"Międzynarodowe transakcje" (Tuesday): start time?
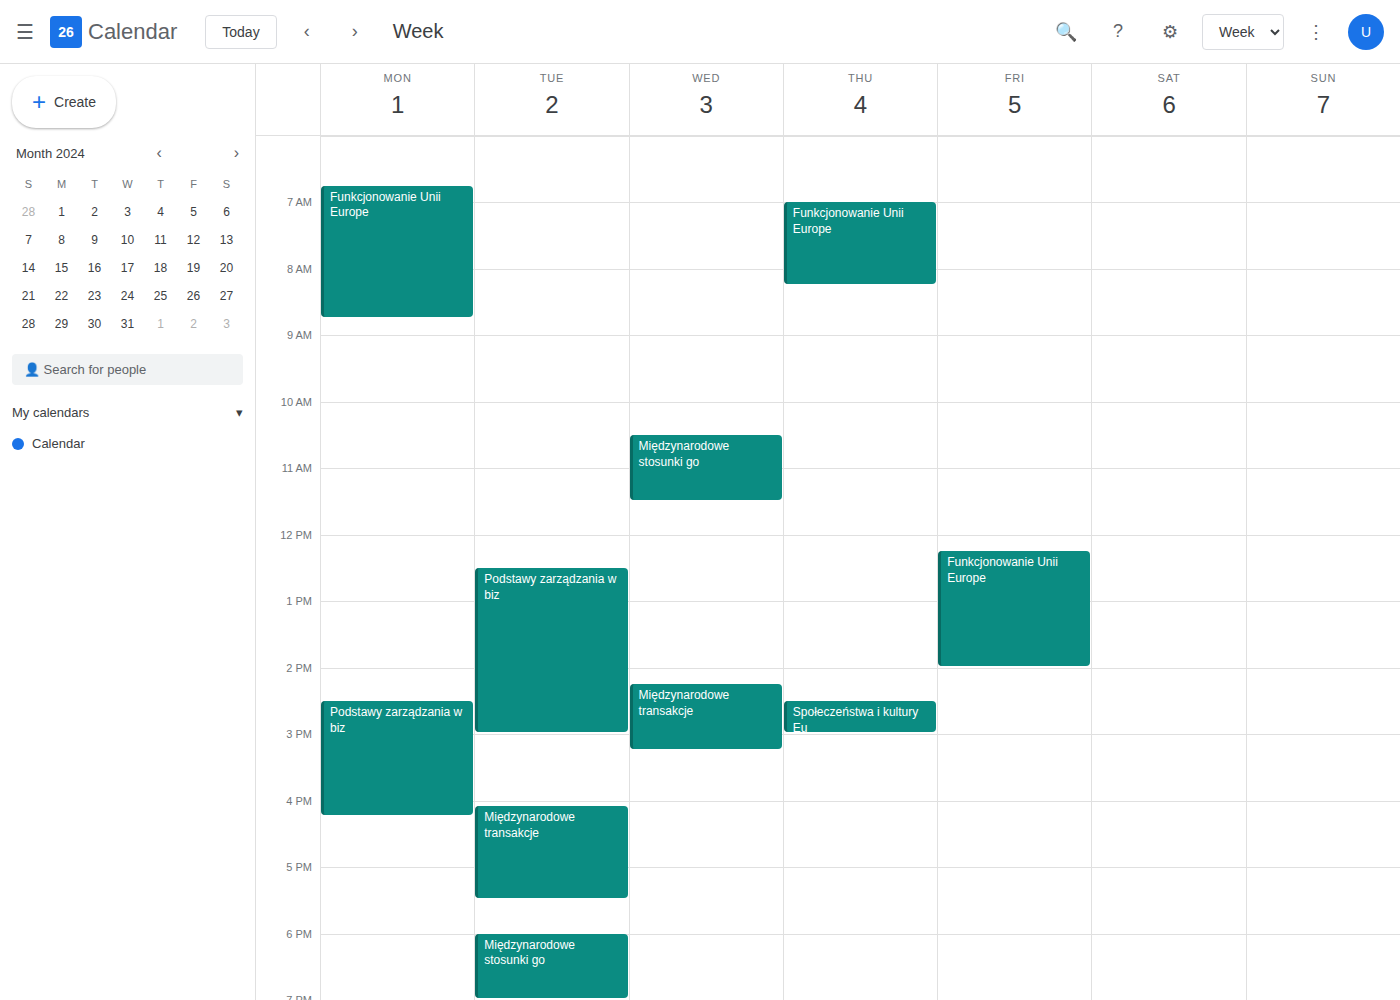
4:05 PM